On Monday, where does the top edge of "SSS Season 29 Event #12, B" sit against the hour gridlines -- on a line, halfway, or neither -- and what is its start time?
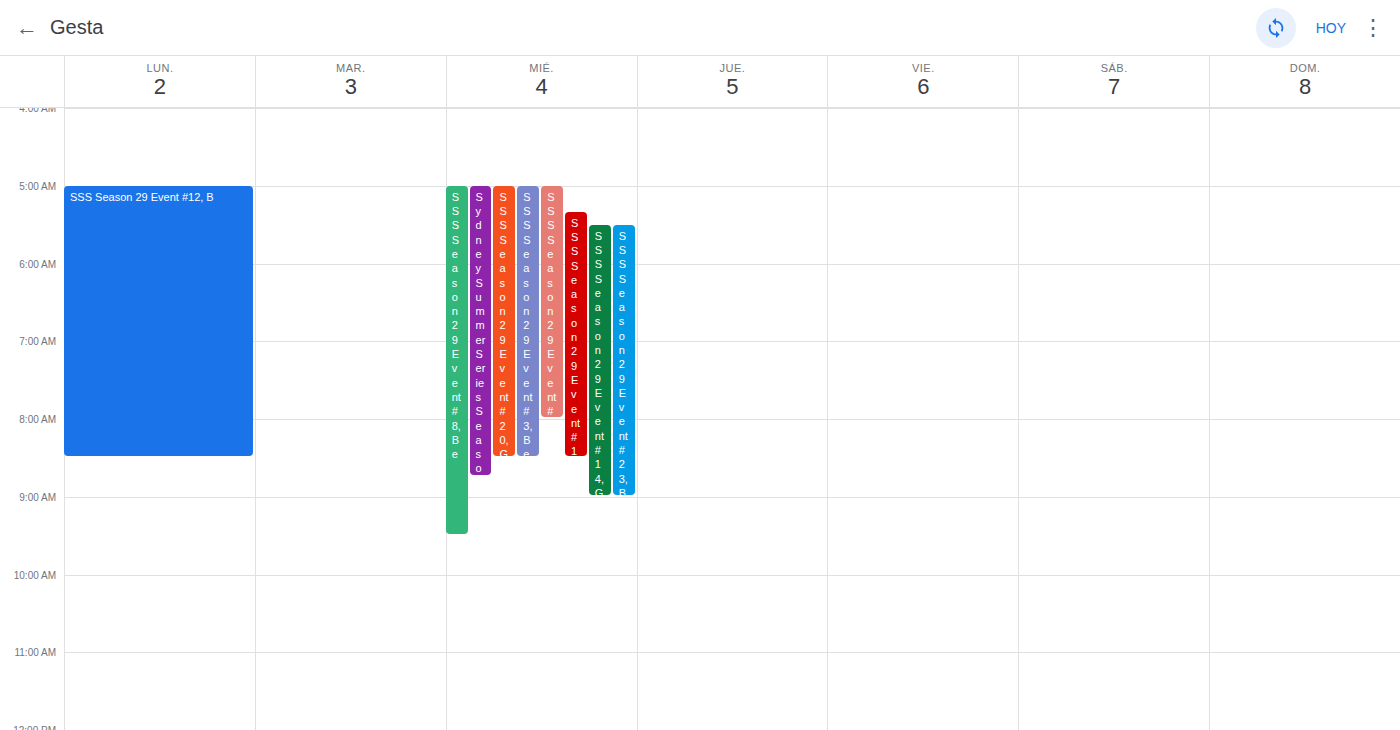
5:00 AM -- exactly on the 5 AM line.